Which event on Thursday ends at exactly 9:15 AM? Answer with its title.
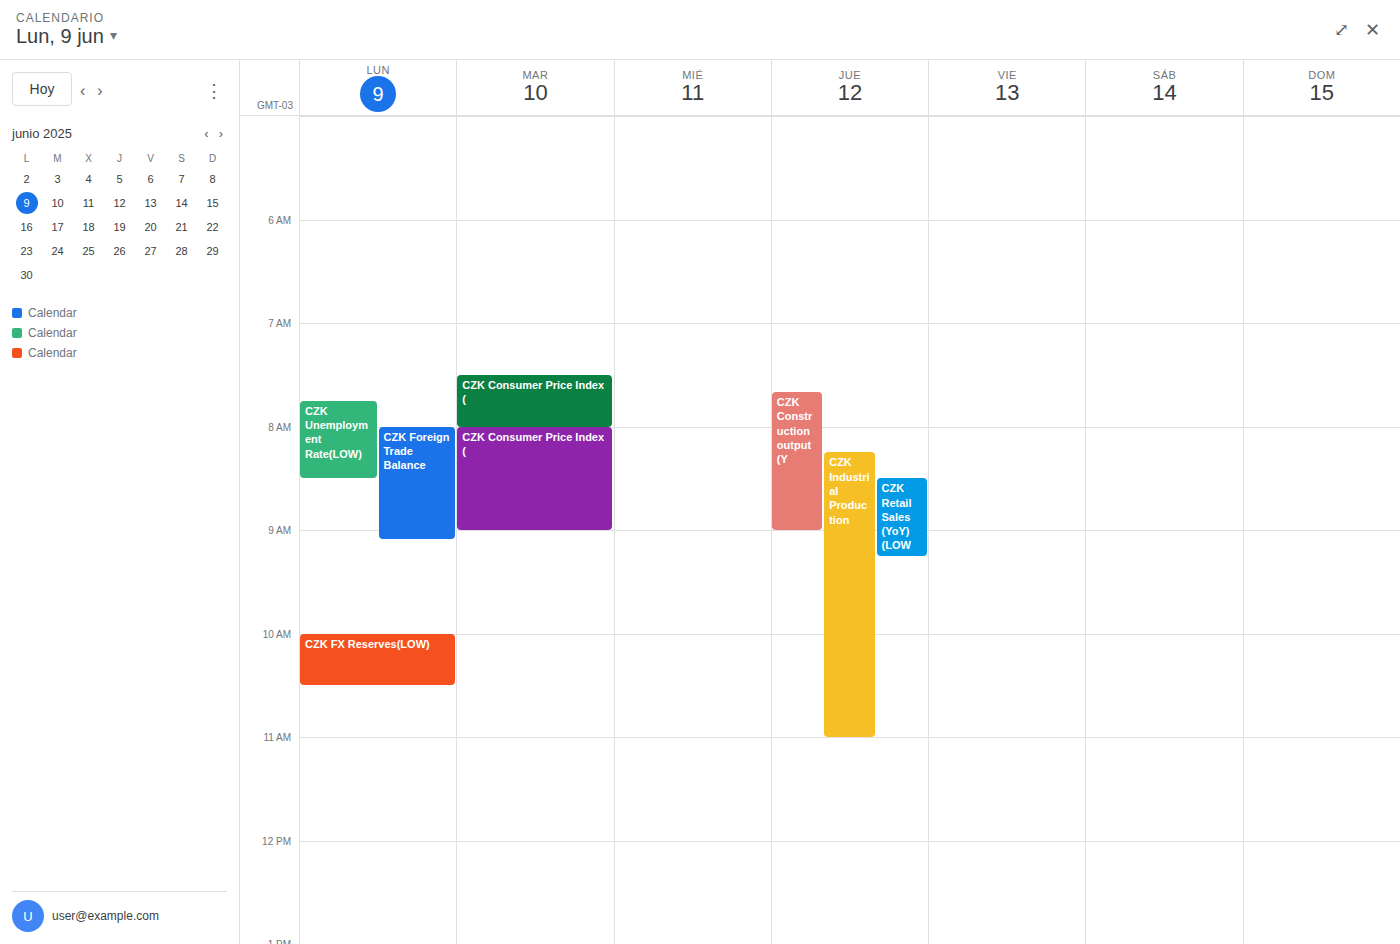
"CZK Retail Sales (YoY)(LOW"